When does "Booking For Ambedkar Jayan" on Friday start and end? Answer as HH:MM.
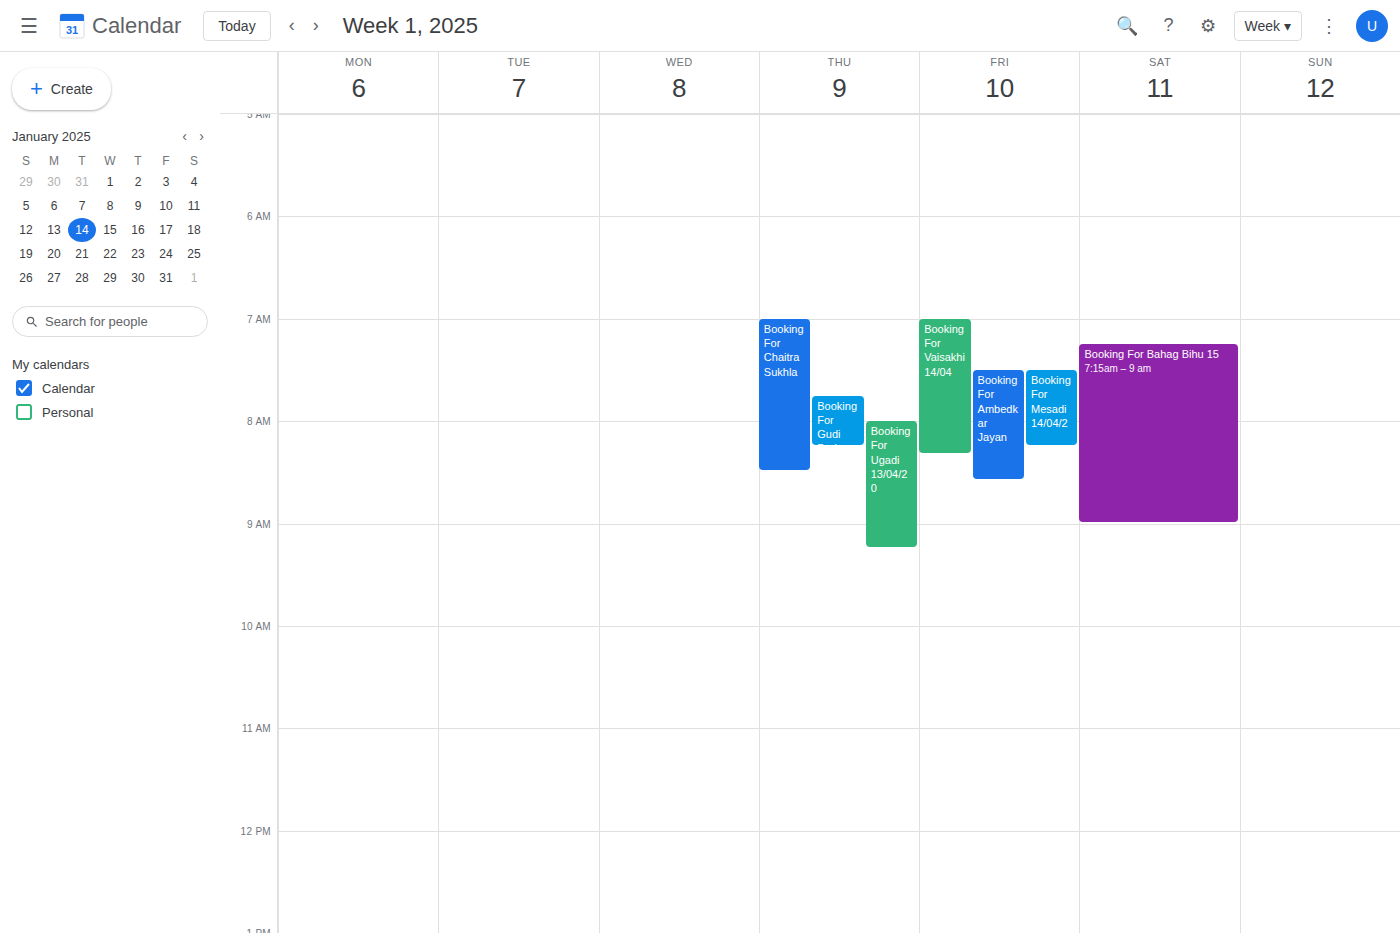
07:30 to 08:35